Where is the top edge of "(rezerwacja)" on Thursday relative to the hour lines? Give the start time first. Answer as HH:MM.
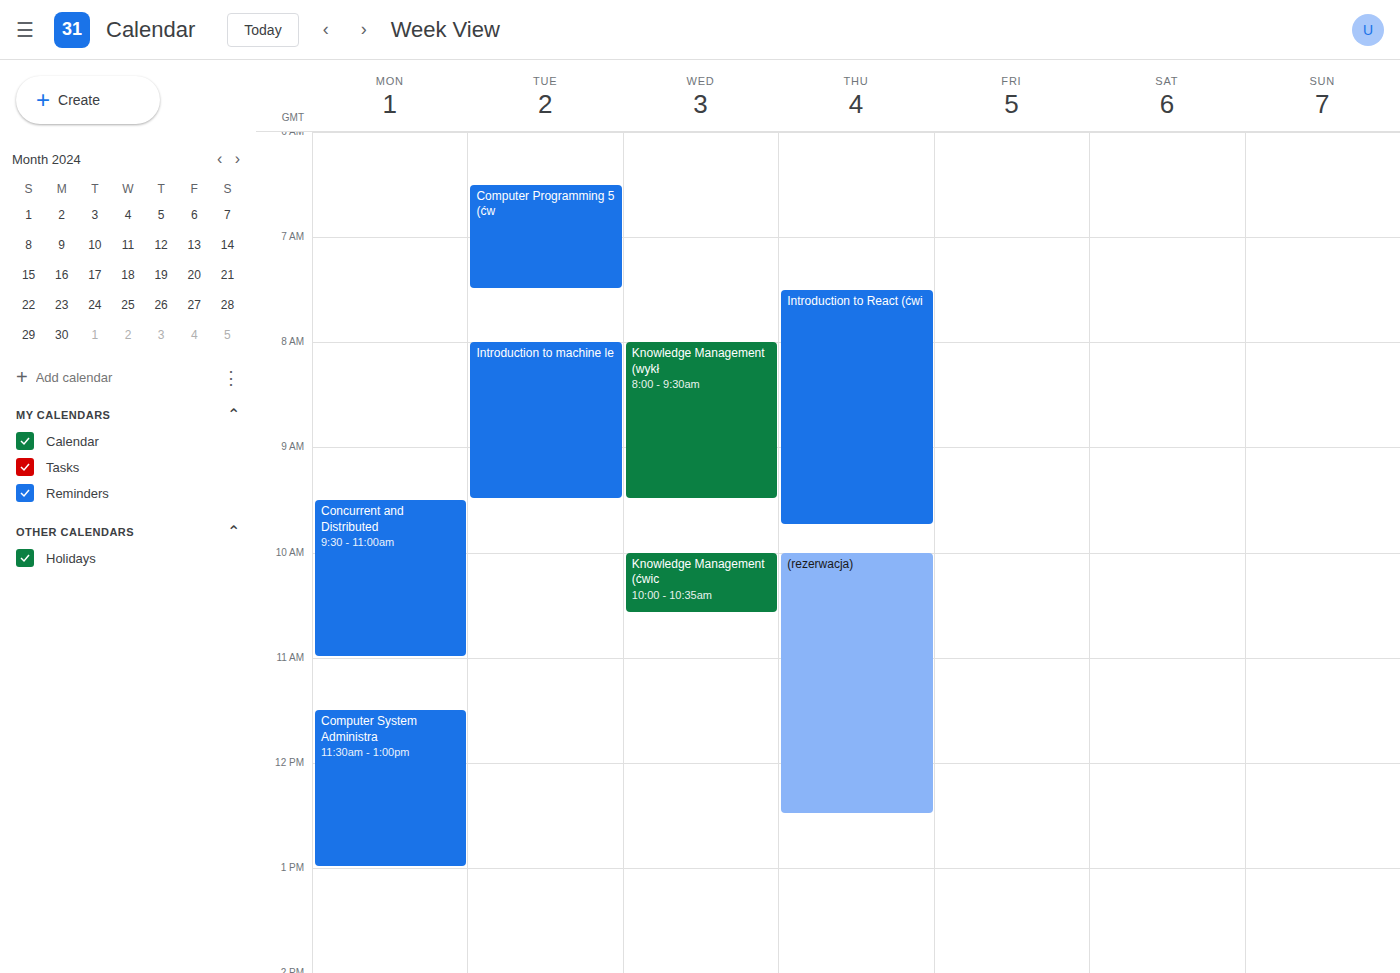
10:00 -- exactly on the 10:00 line.